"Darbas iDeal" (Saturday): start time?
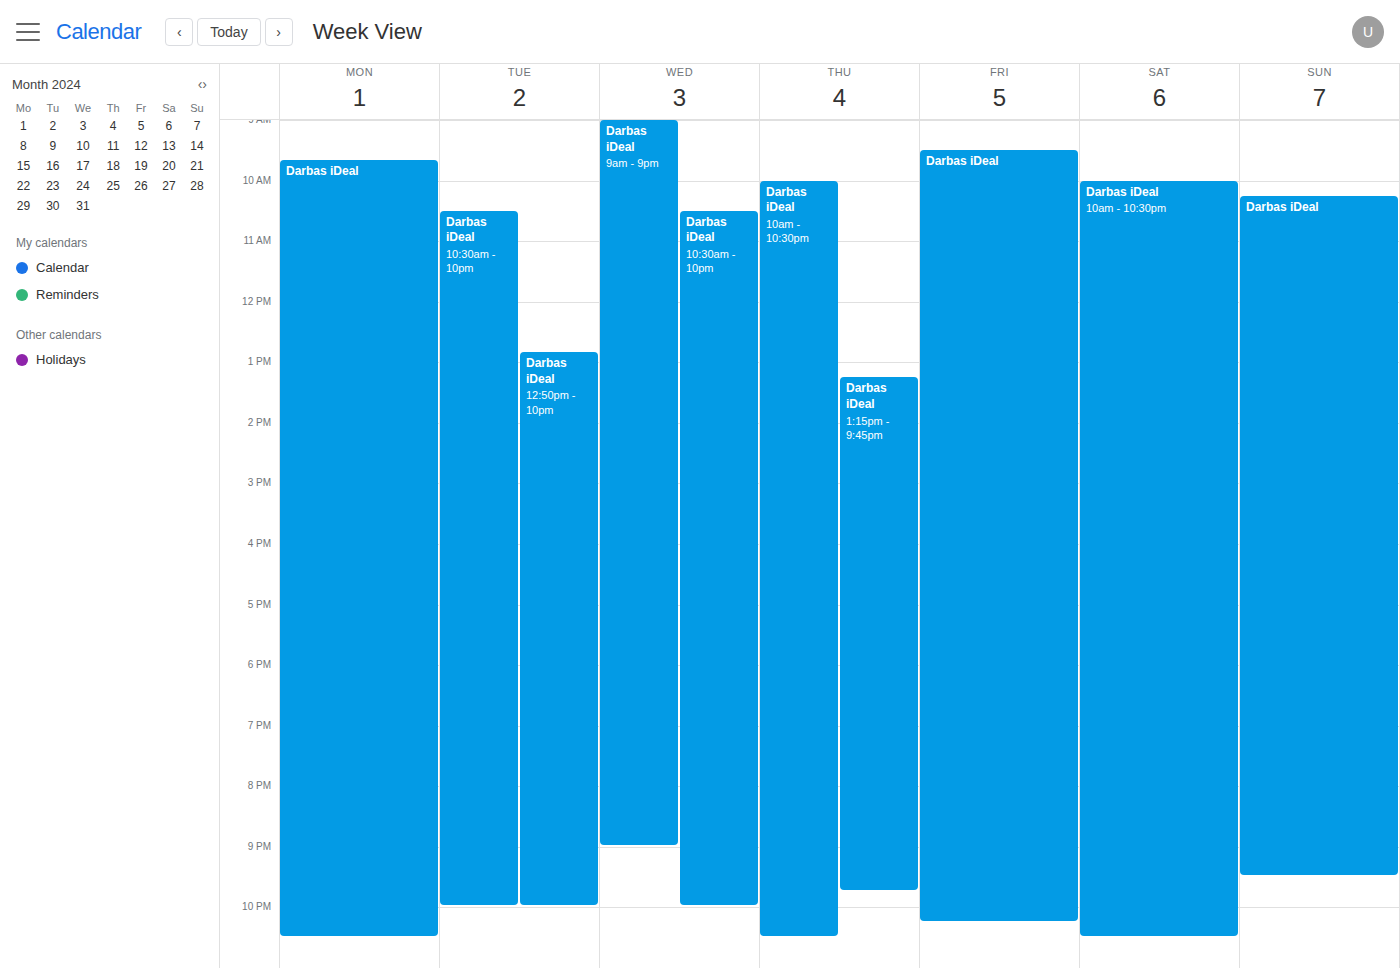
10:00 AM